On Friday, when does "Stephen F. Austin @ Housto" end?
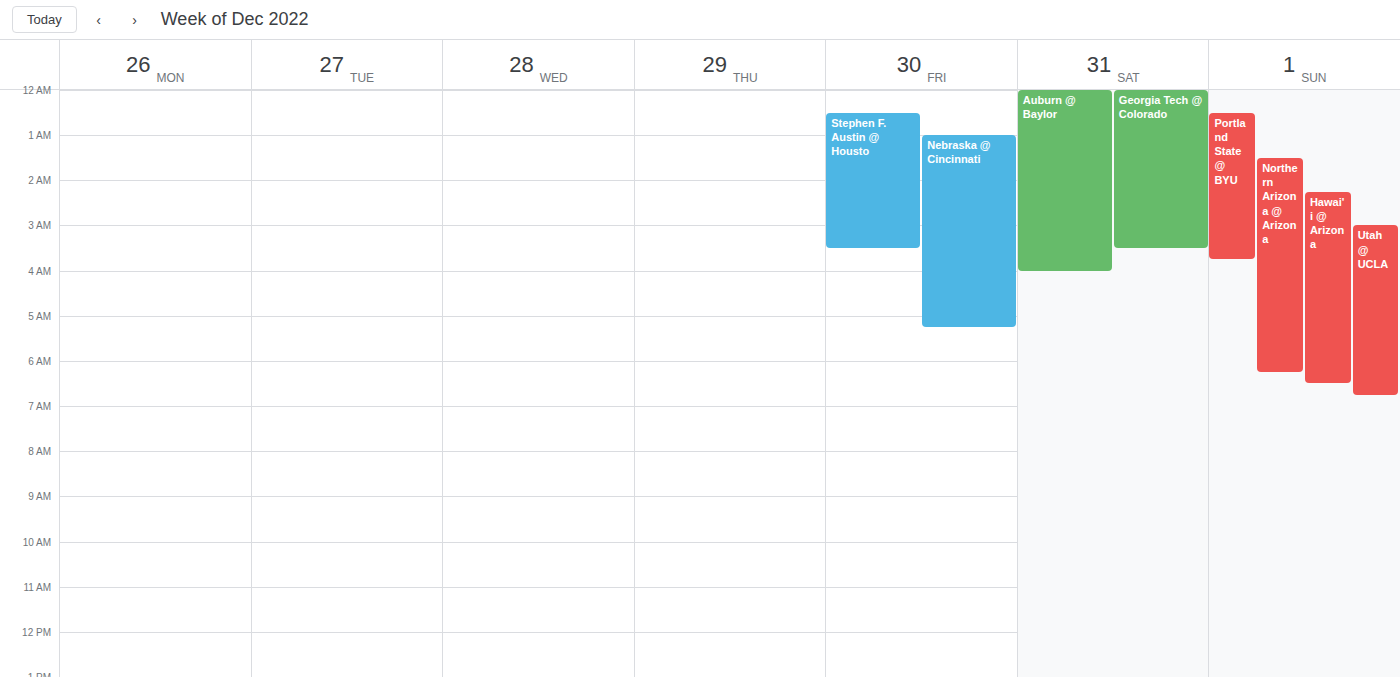
03:30